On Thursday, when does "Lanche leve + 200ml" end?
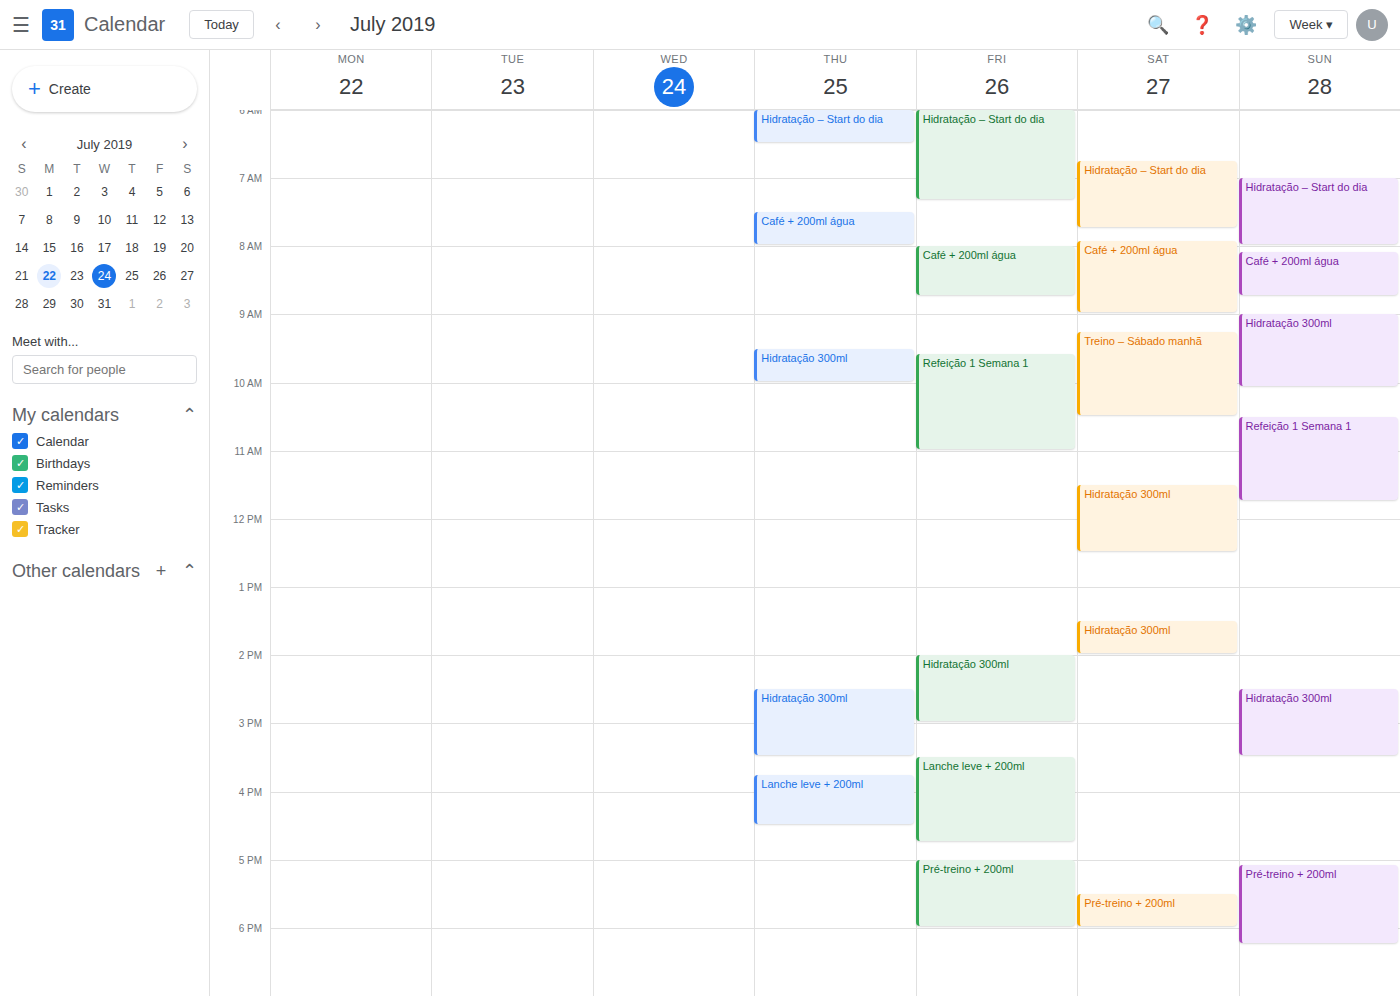
4:30 PM